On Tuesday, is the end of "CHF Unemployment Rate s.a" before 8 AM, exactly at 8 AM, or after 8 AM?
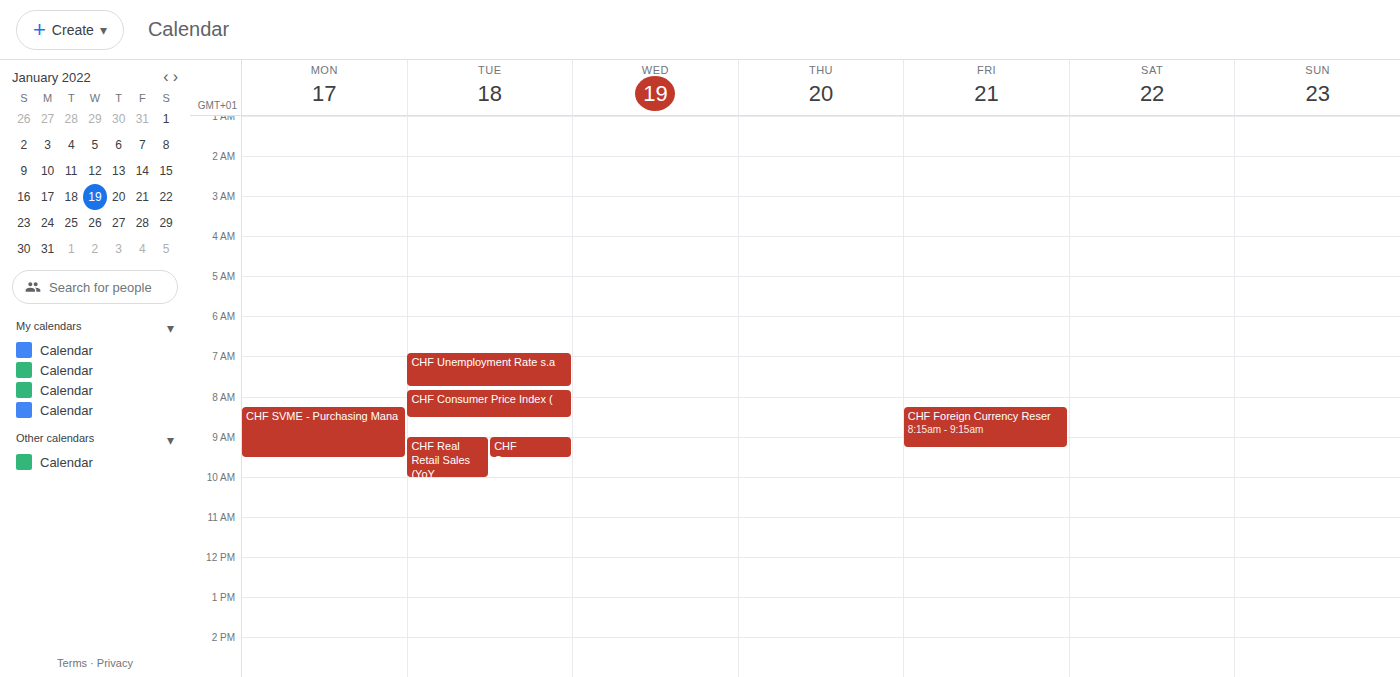
7:45 AM -- before 8 AM, 15 minutes above the 8 AM line.